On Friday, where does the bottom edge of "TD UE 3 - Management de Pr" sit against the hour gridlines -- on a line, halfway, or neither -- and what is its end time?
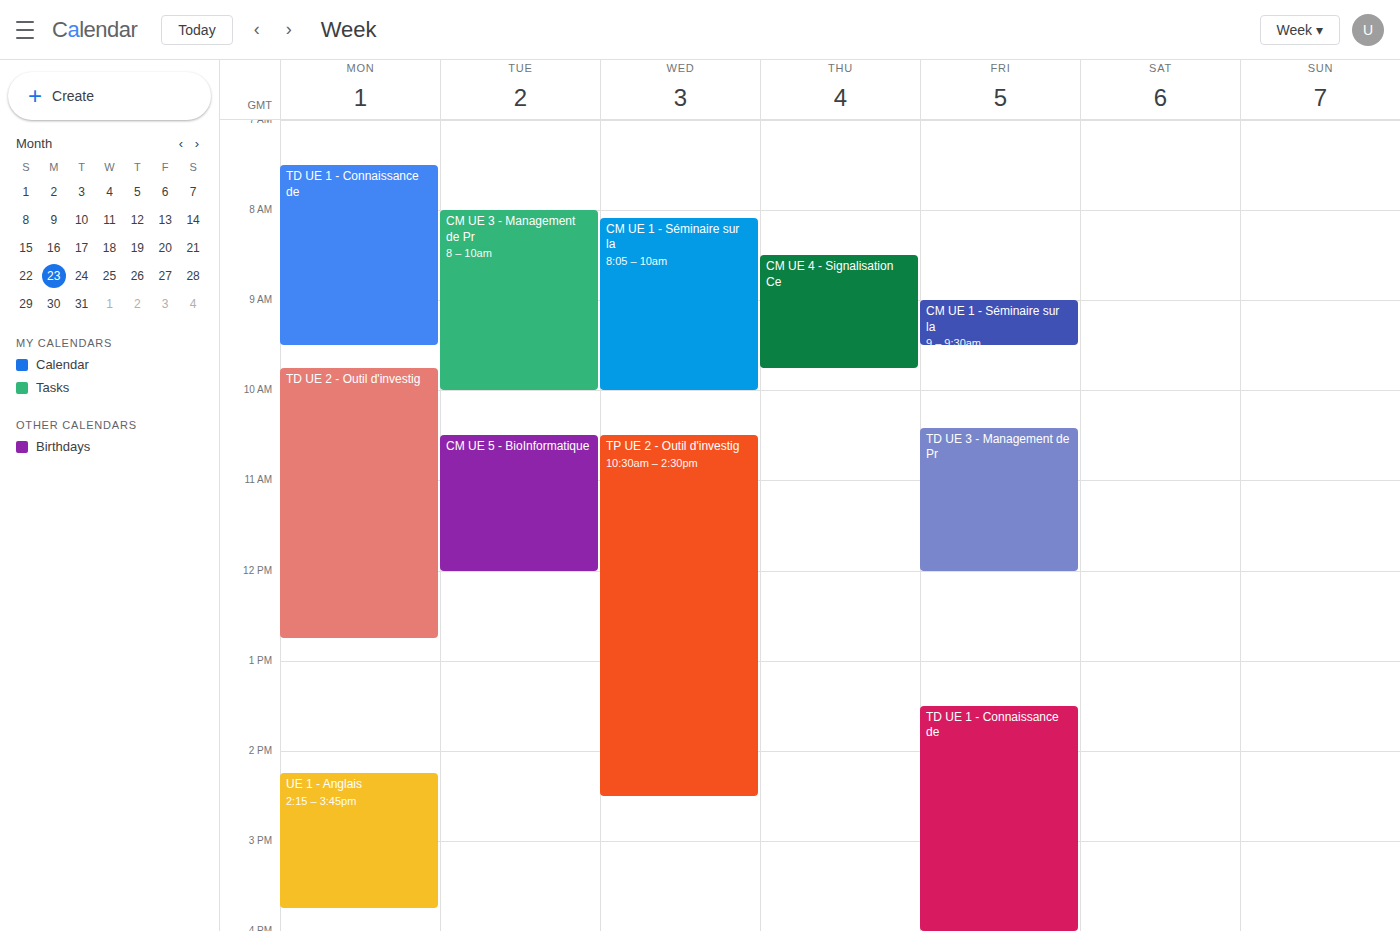
12:00 PM -- exactly on the 12 PM line.